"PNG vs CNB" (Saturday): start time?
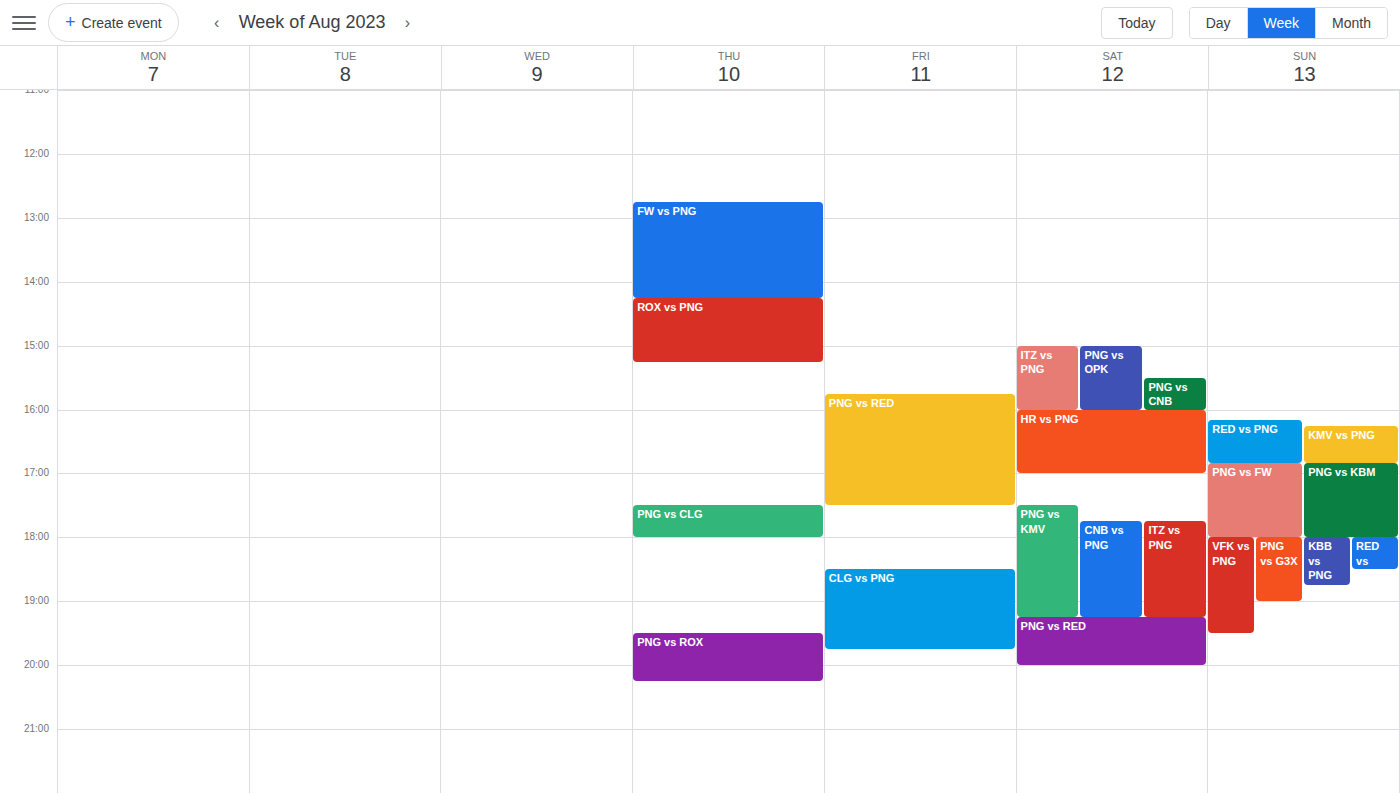
3:30 PM